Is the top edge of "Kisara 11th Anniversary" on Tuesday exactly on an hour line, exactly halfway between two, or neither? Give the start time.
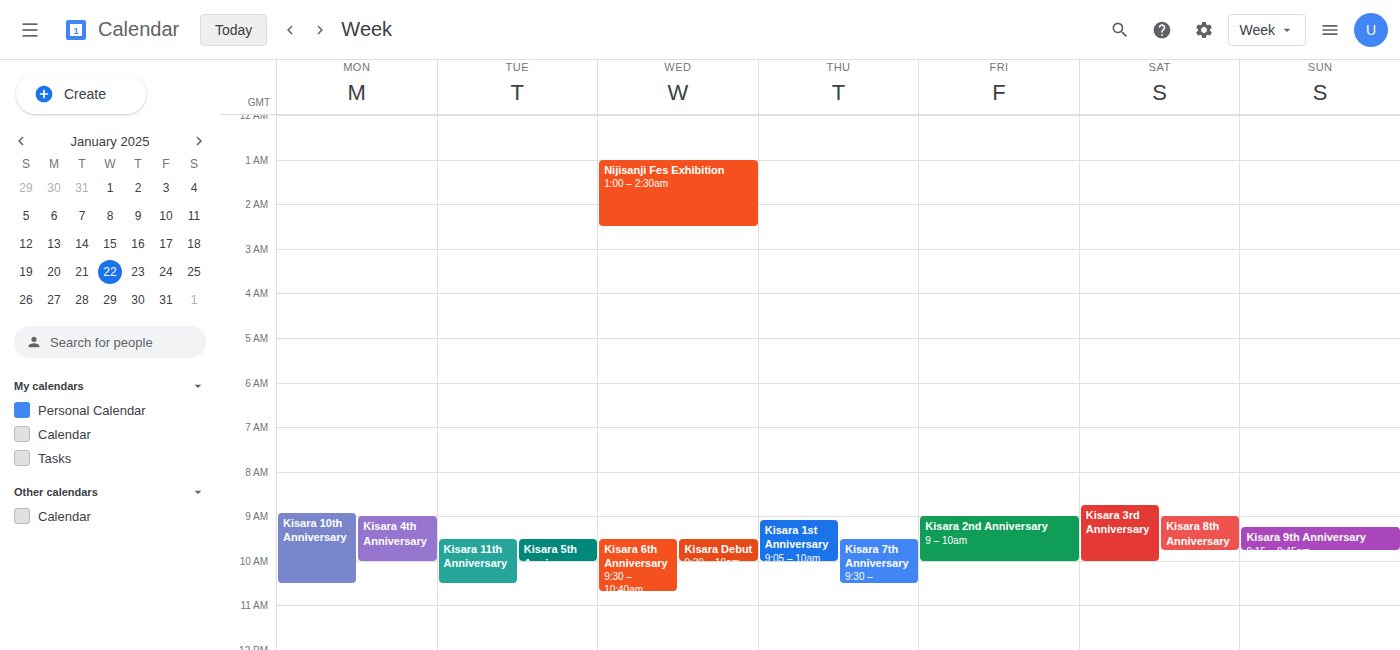
09:30 -- halfway between the 09:00 and 10:00 lines.